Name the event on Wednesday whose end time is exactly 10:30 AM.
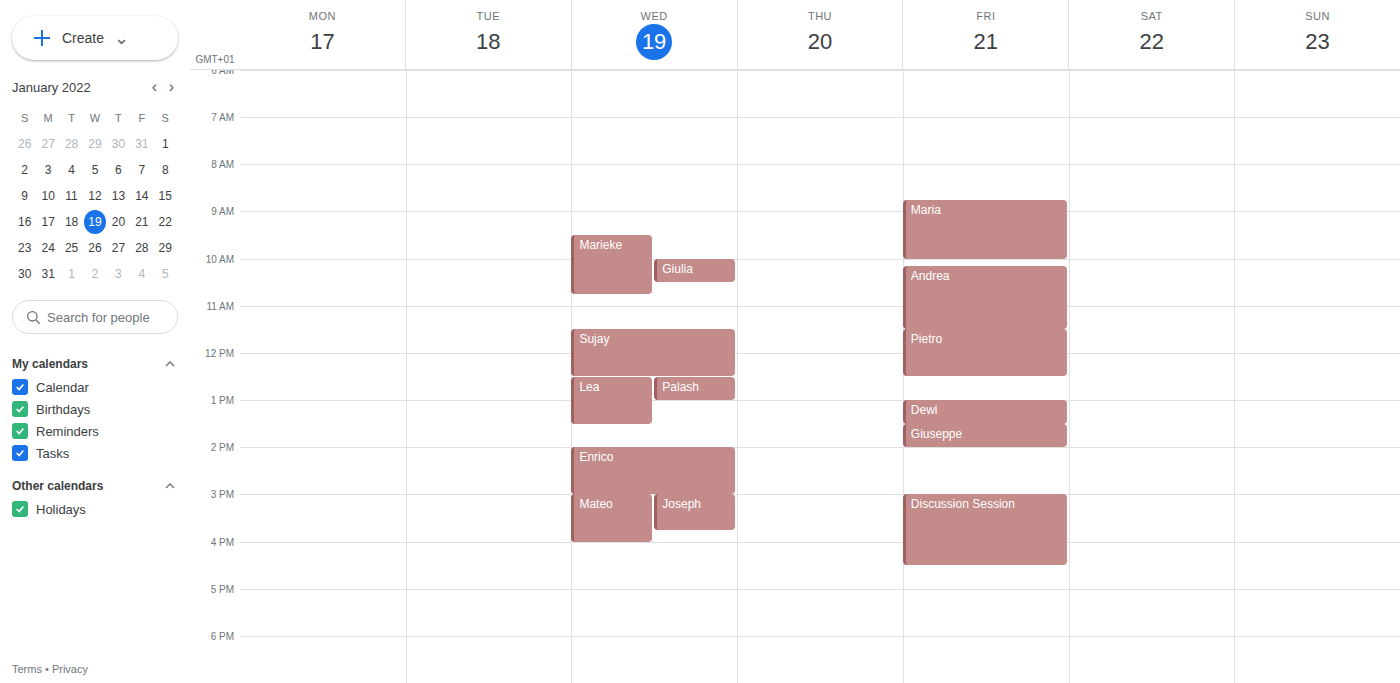
"Giulia"